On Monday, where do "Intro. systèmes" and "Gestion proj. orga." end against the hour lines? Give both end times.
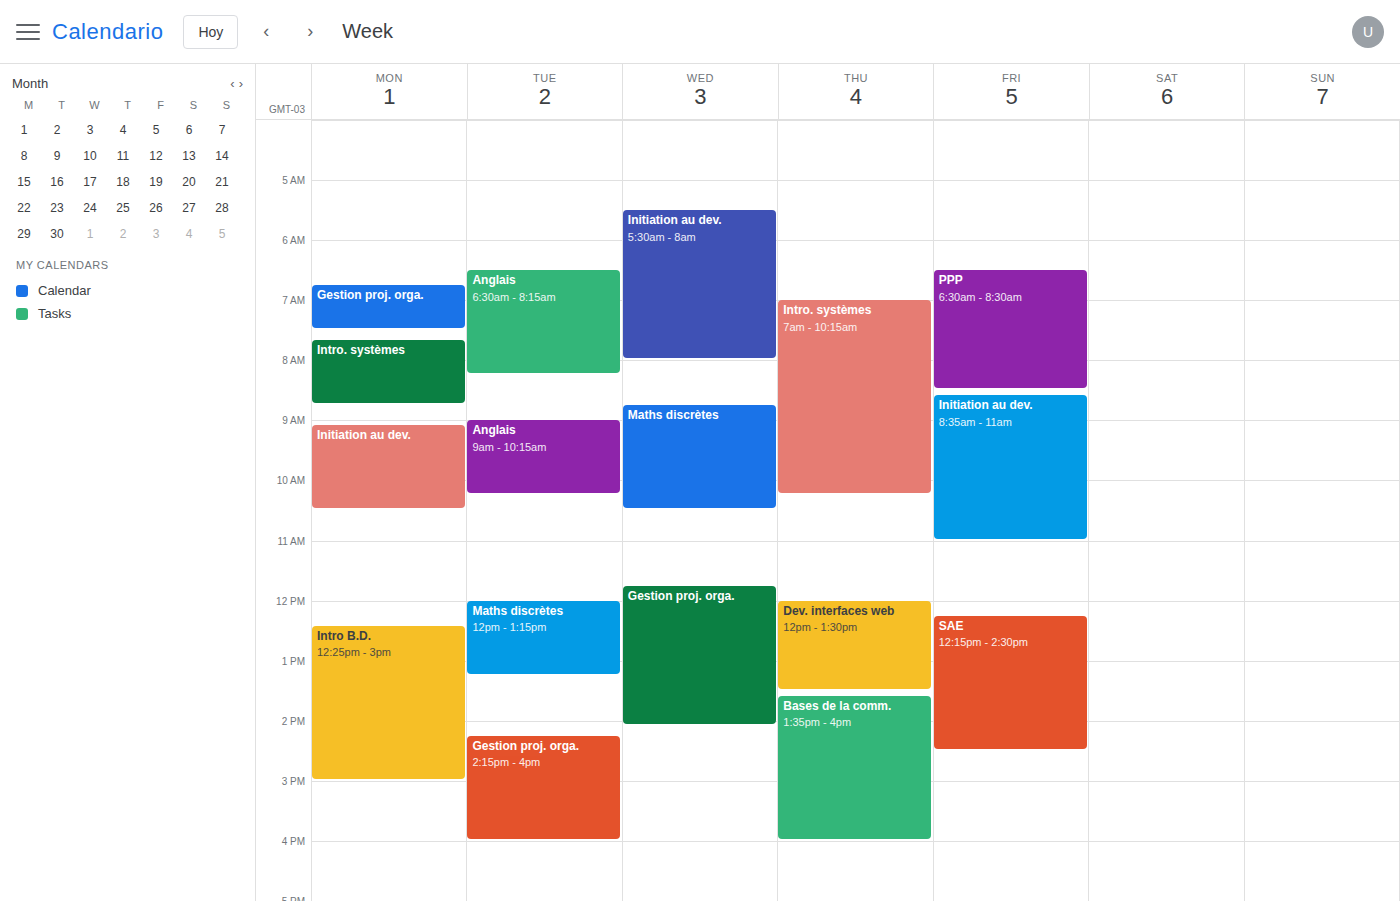
"Intro. systèmes": 8:45 AM, neither: three quarters of the way from the 8 AM line to the 9 AM line. "Gestion proj. orga.": 7:30 AM, halfway between the 7 AM and 8 AM lines.